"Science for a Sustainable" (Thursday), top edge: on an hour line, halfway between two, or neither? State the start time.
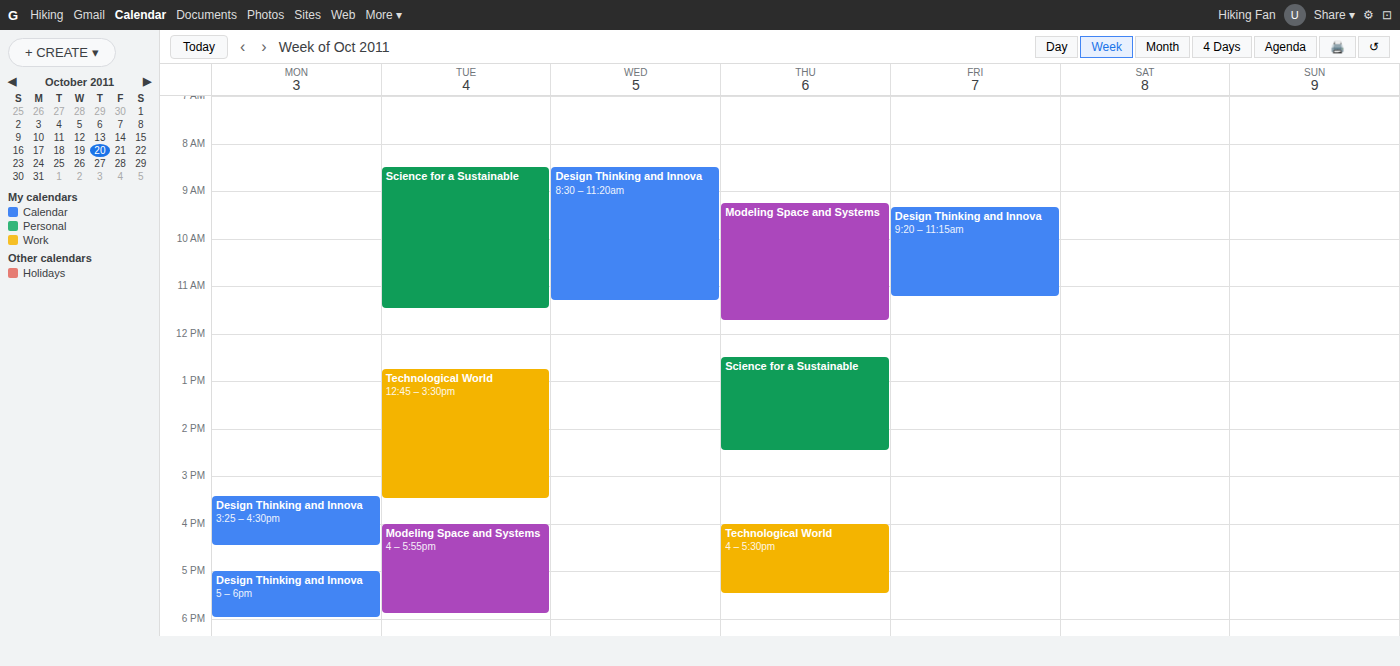
12:30 PM -- halfway between the 12 PM and 1 PM lines.